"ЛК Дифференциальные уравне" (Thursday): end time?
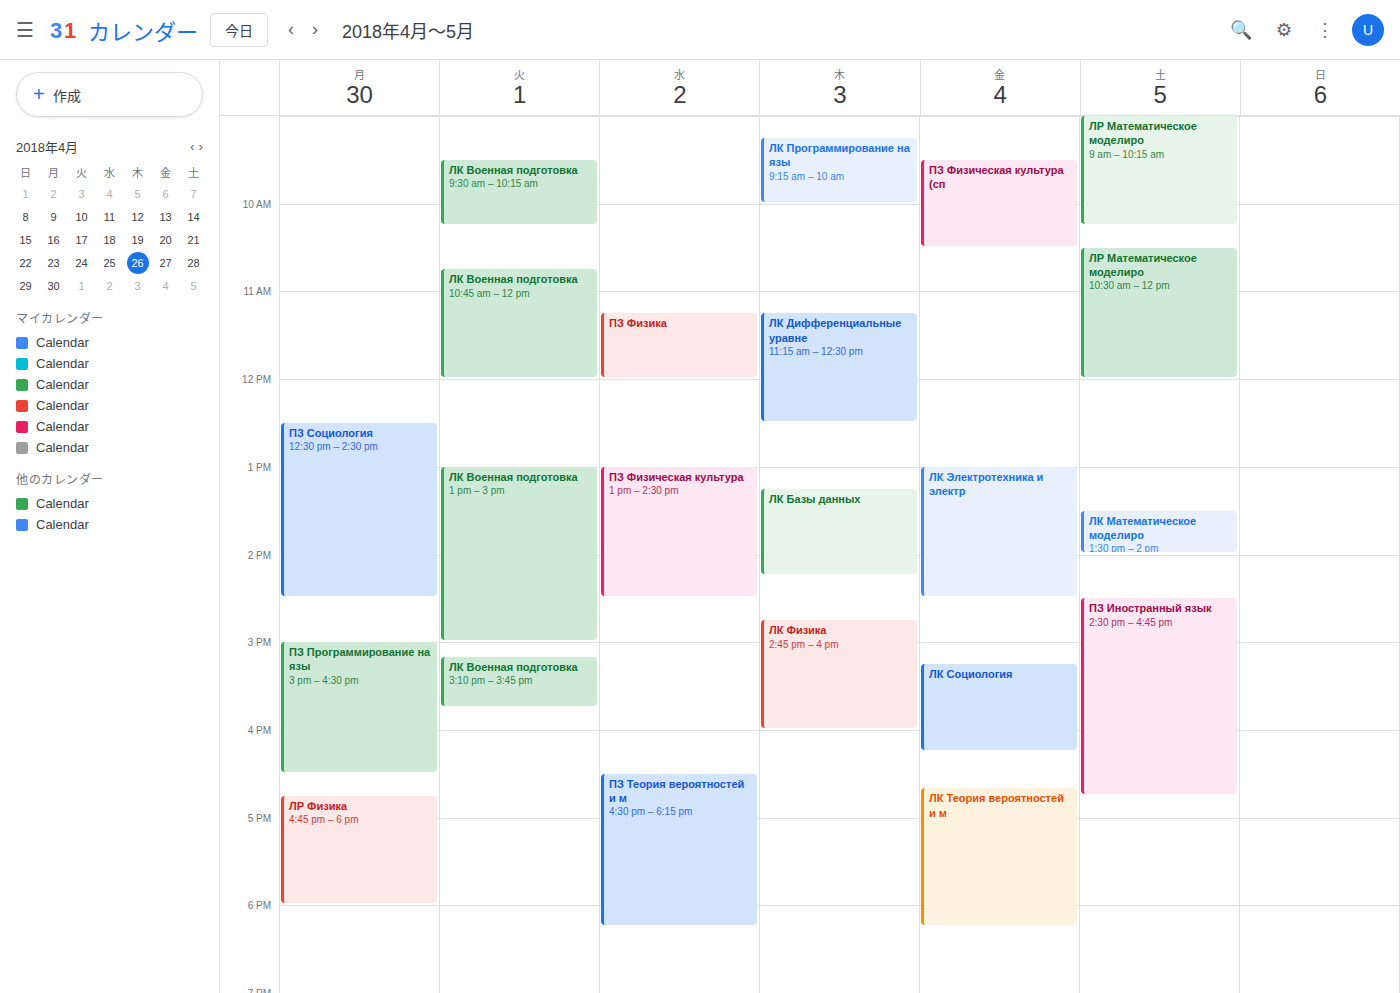
12:30 PM